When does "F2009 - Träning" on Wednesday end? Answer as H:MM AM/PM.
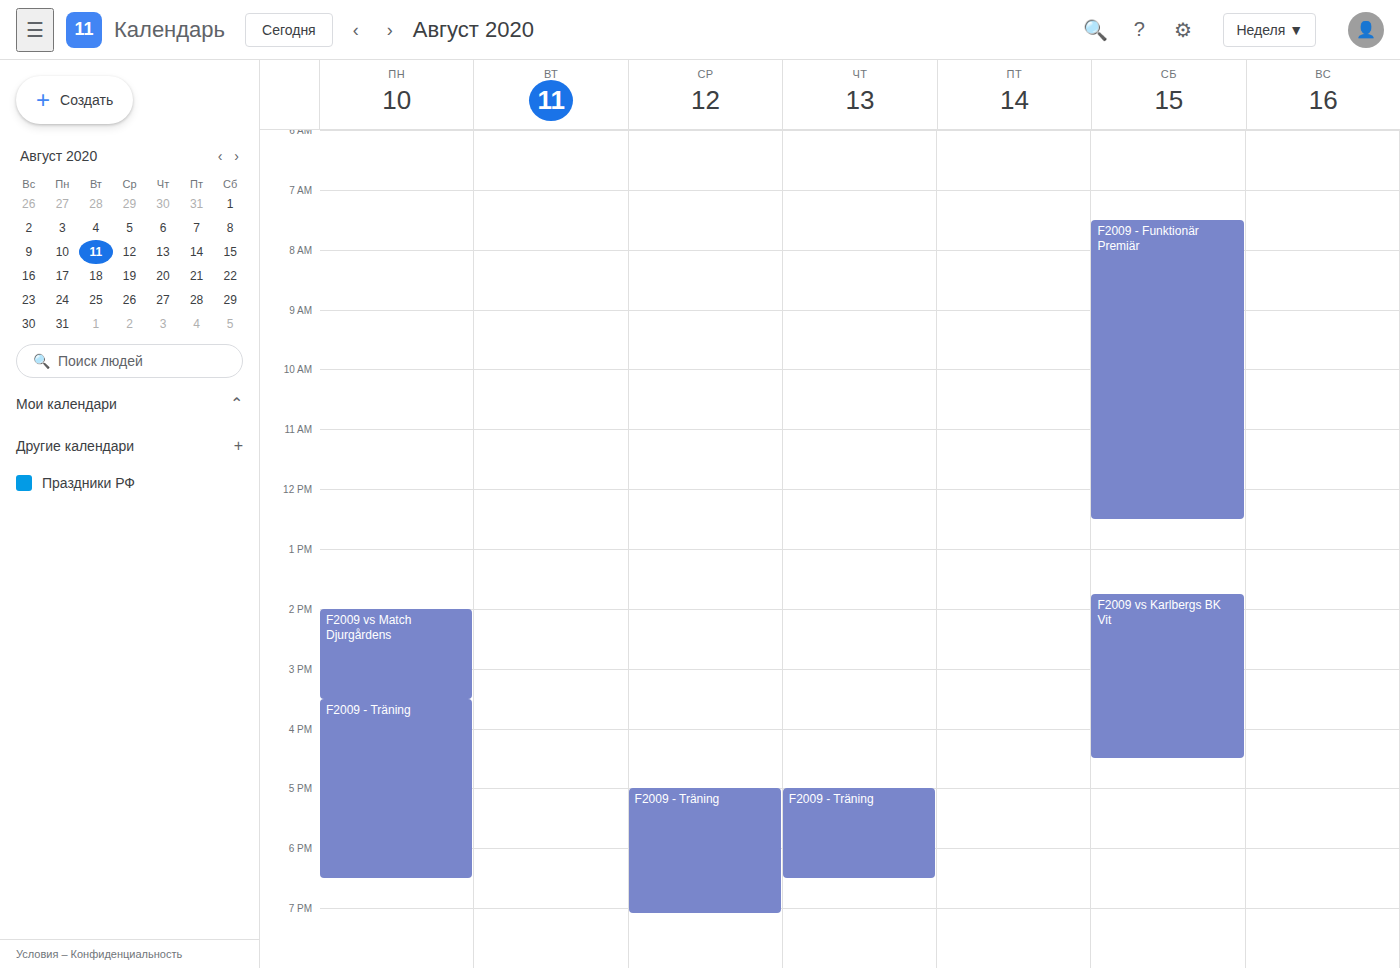
7:05 PM